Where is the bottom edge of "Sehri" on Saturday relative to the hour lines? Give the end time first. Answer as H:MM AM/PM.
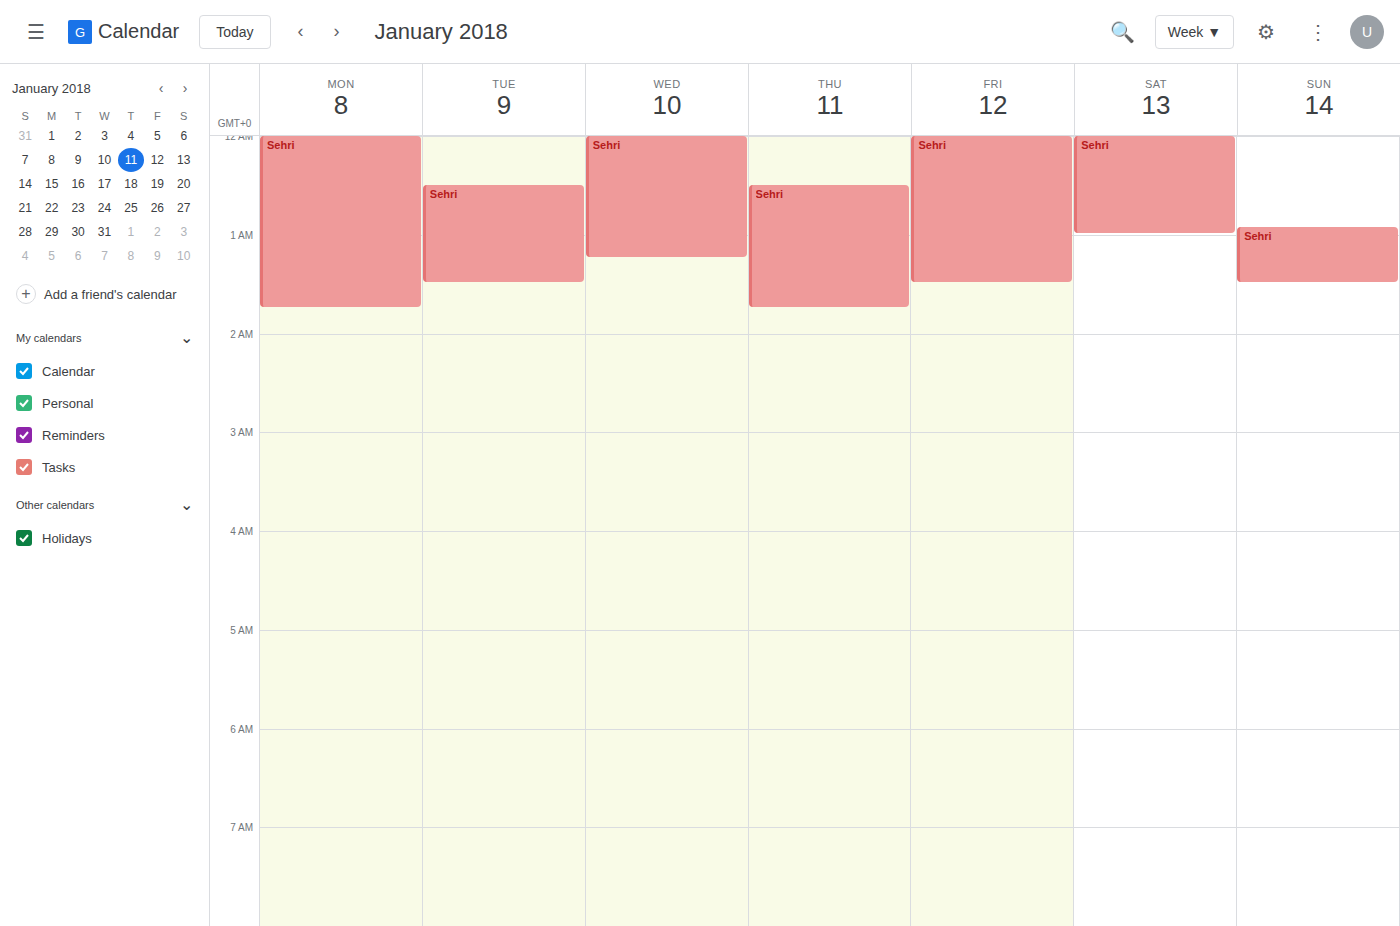
1:00 AM -- exactly on the 1 AM line.